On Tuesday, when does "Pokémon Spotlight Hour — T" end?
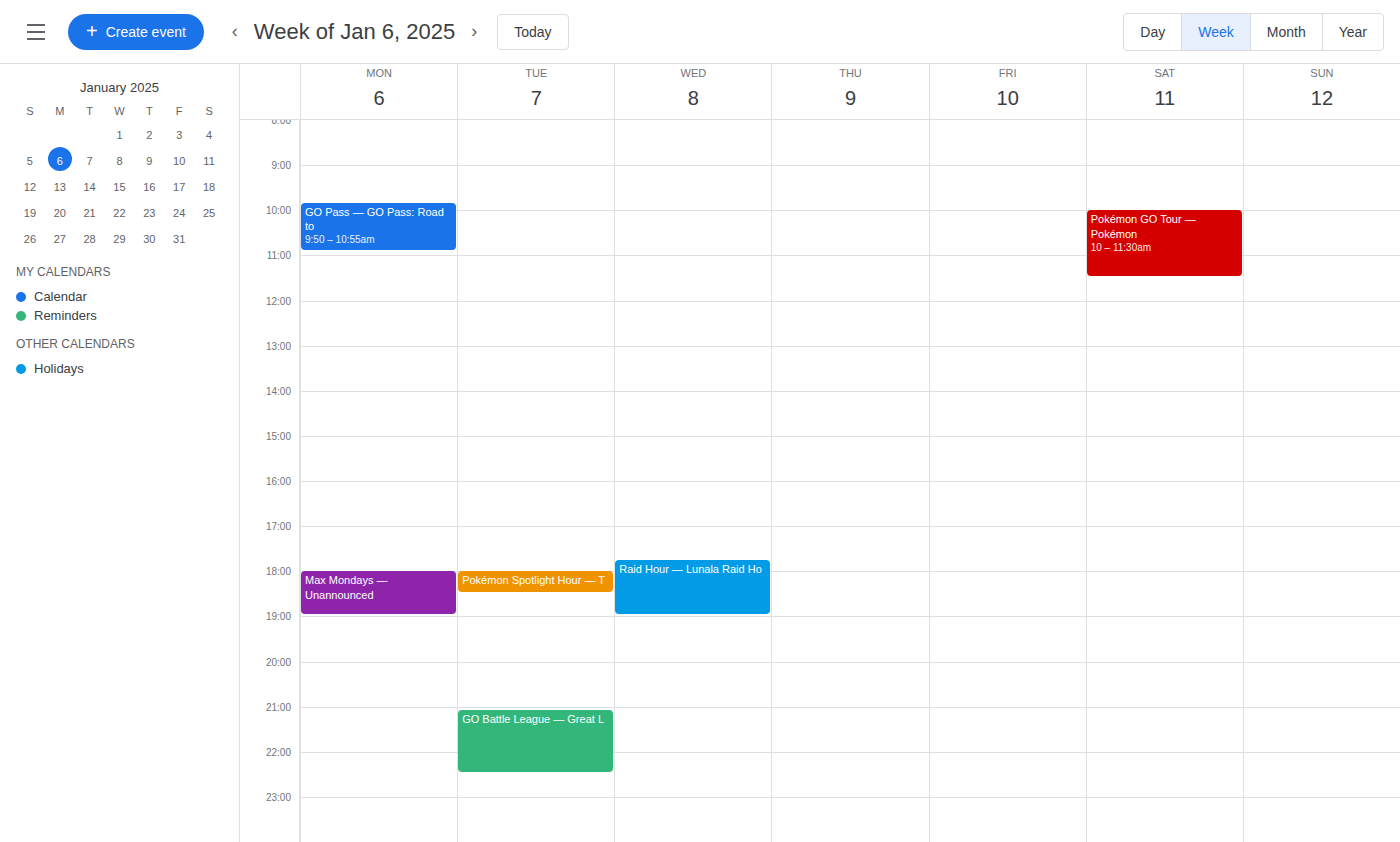
6:30 PM